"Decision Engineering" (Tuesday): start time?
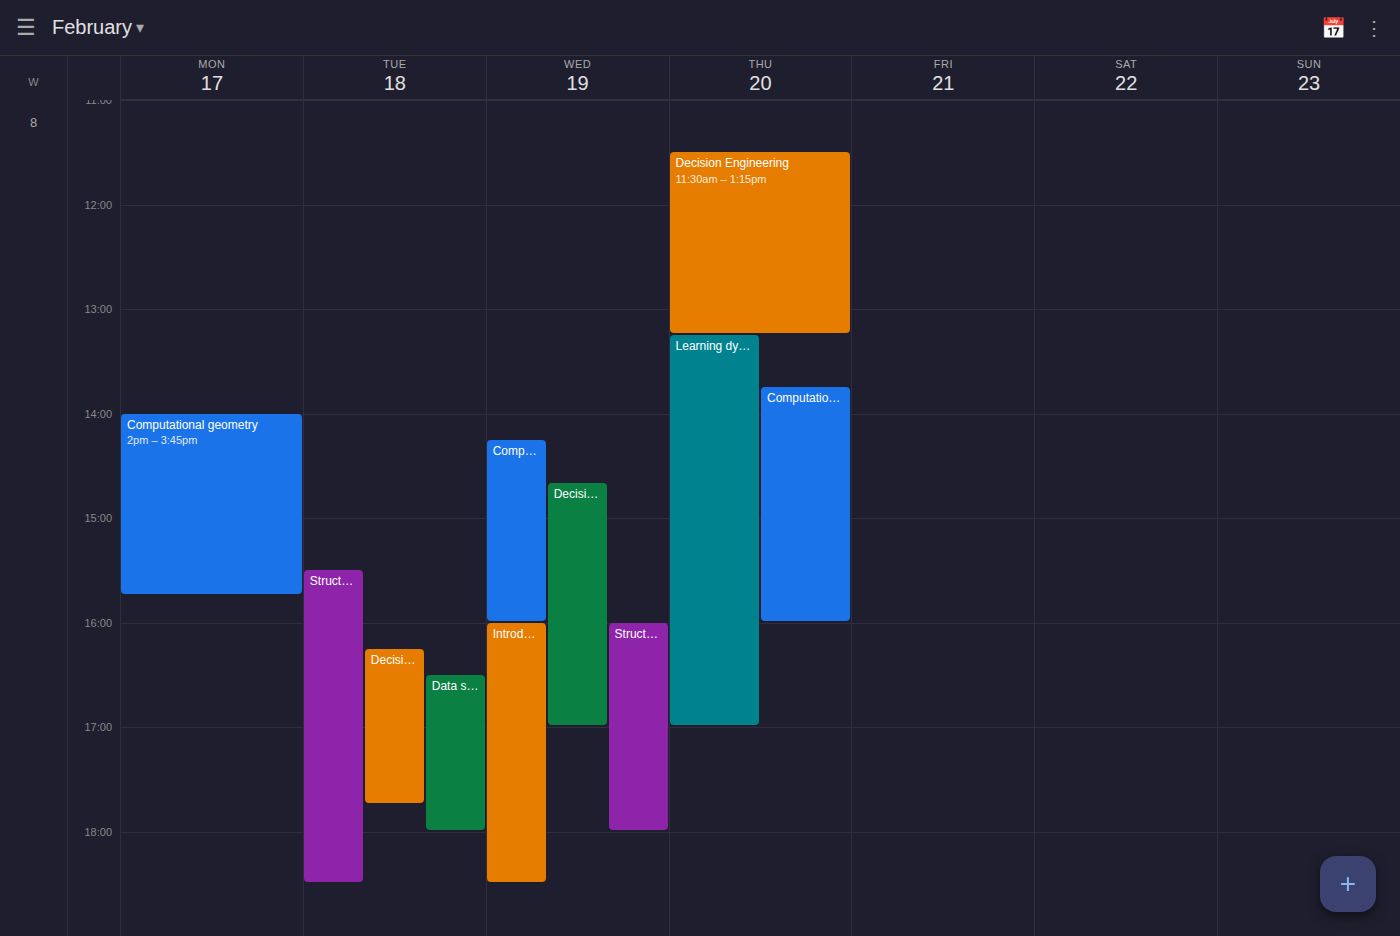
4:15 PM